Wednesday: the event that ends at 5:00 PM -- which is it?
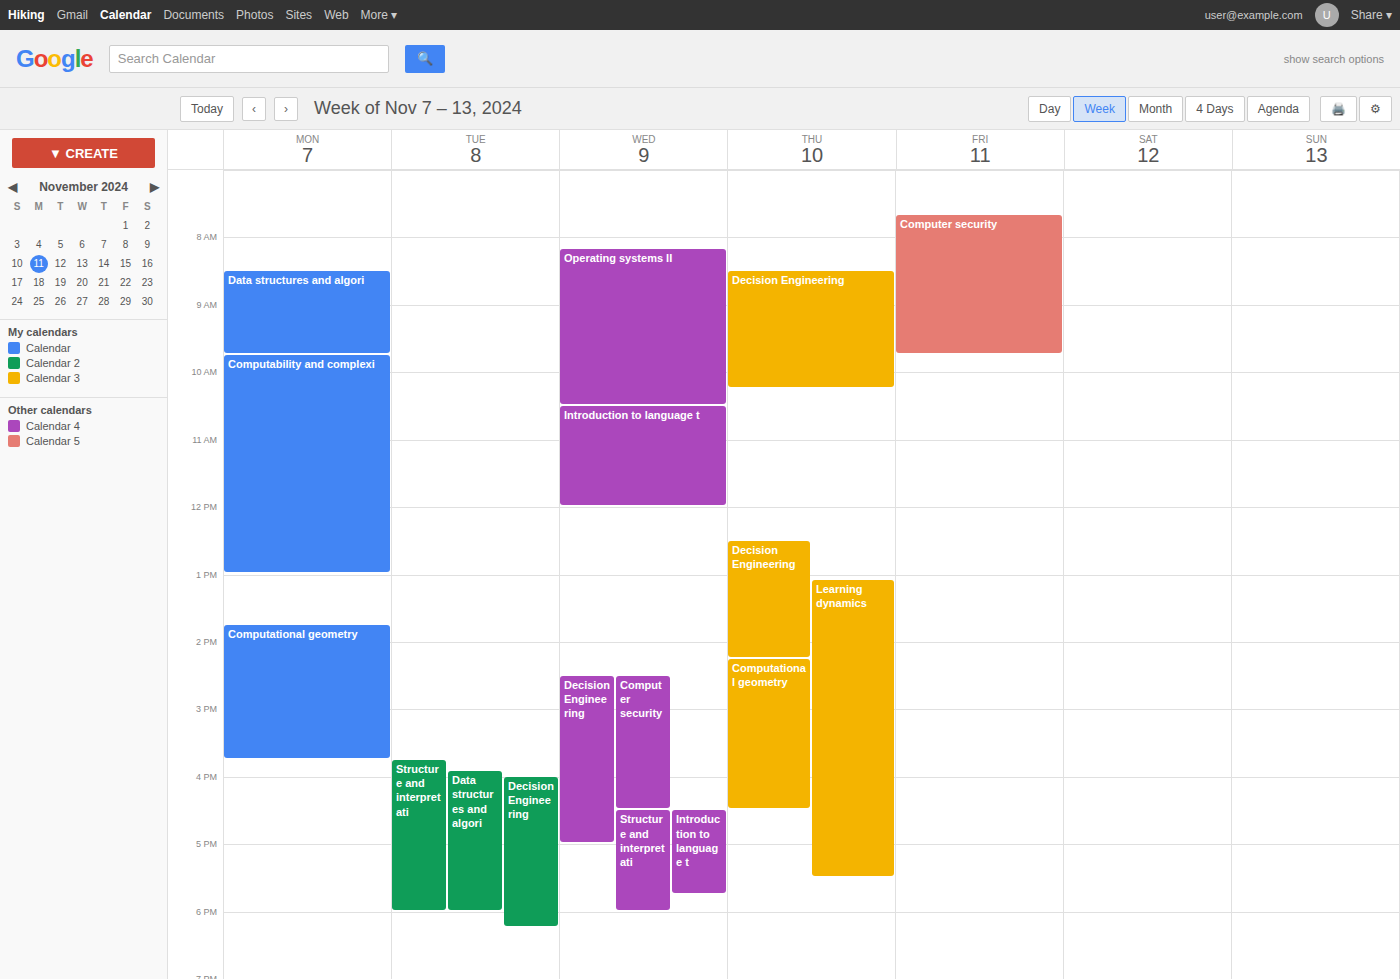
"Decision Engineering"